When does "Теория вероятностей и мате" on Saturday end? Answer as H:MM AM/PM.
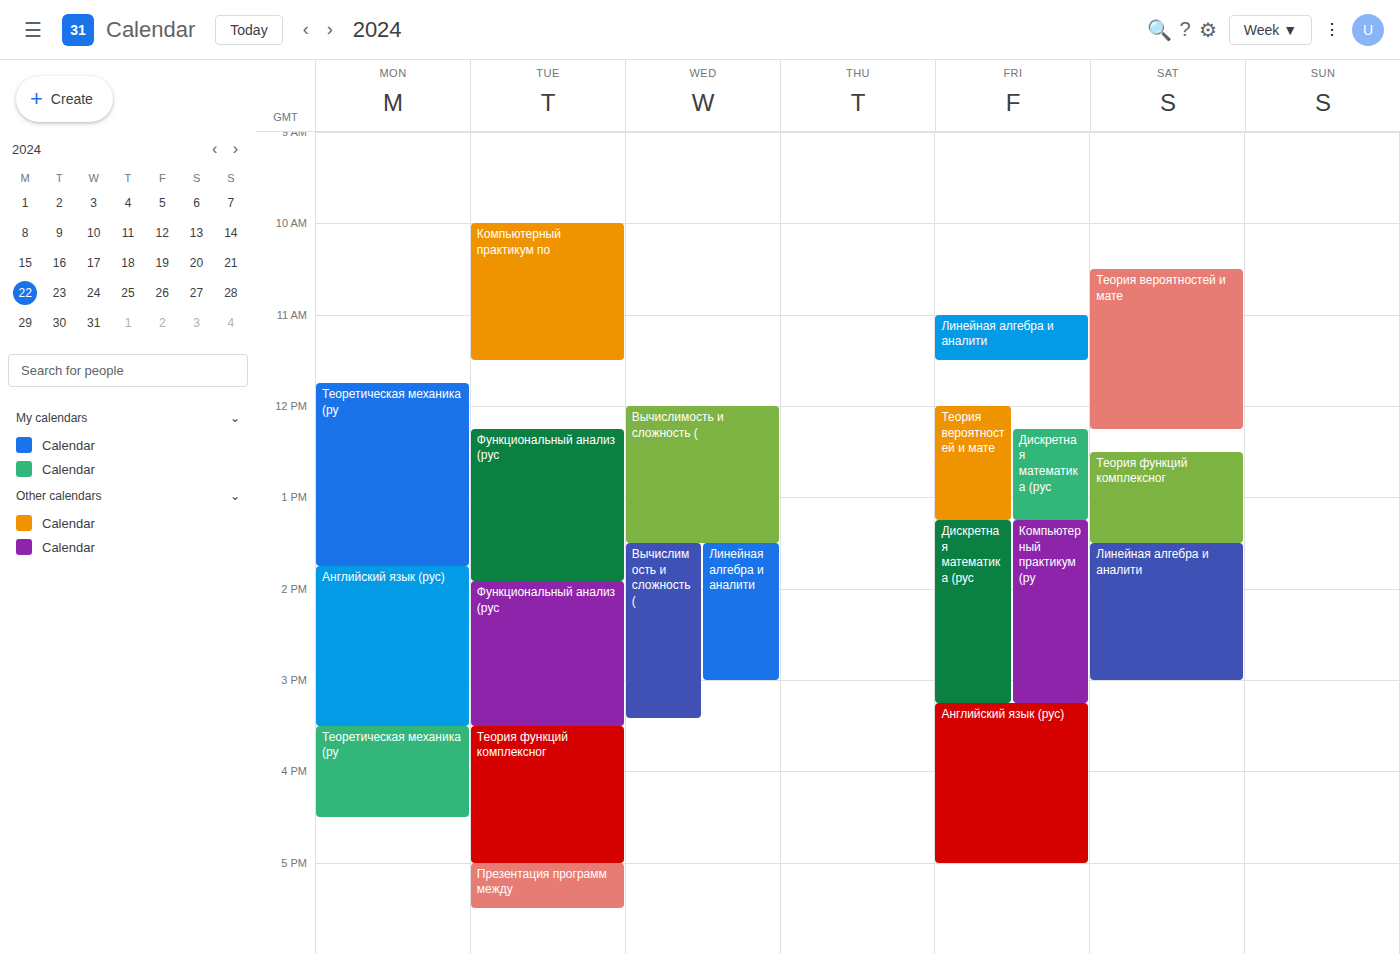
12:15 PM